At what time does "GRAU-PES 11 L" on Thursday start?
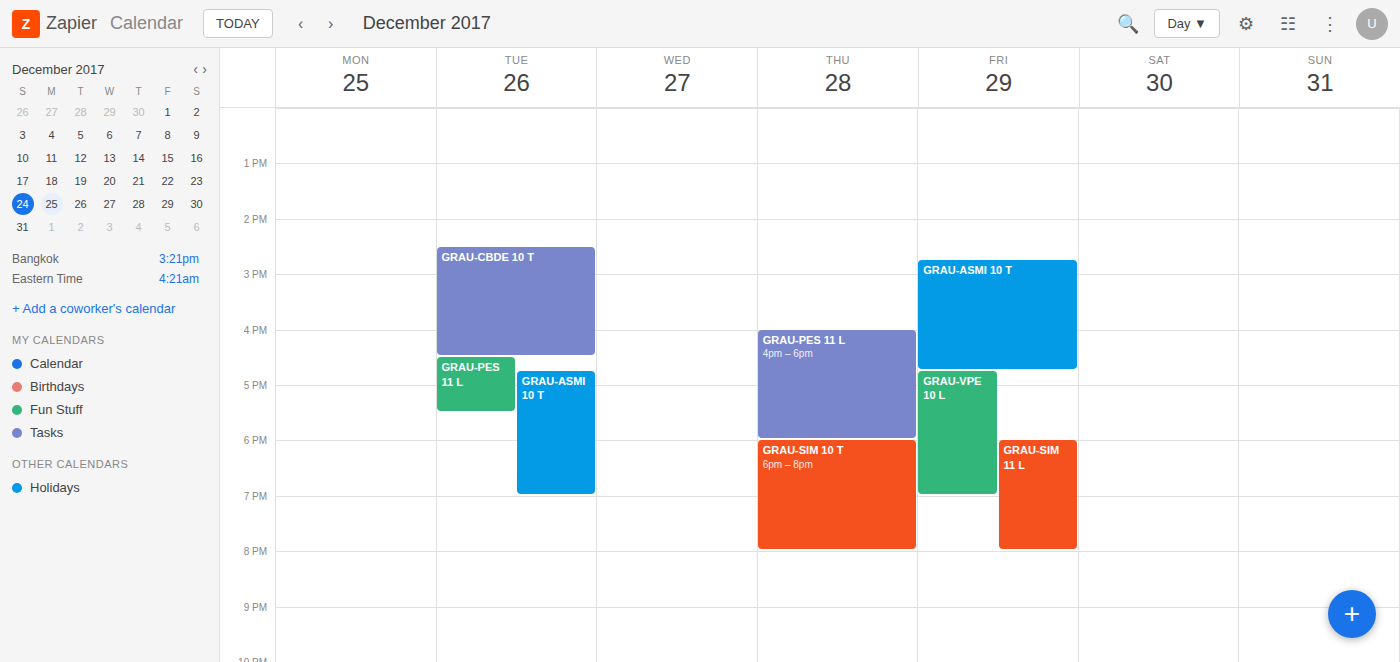
4:00 PM